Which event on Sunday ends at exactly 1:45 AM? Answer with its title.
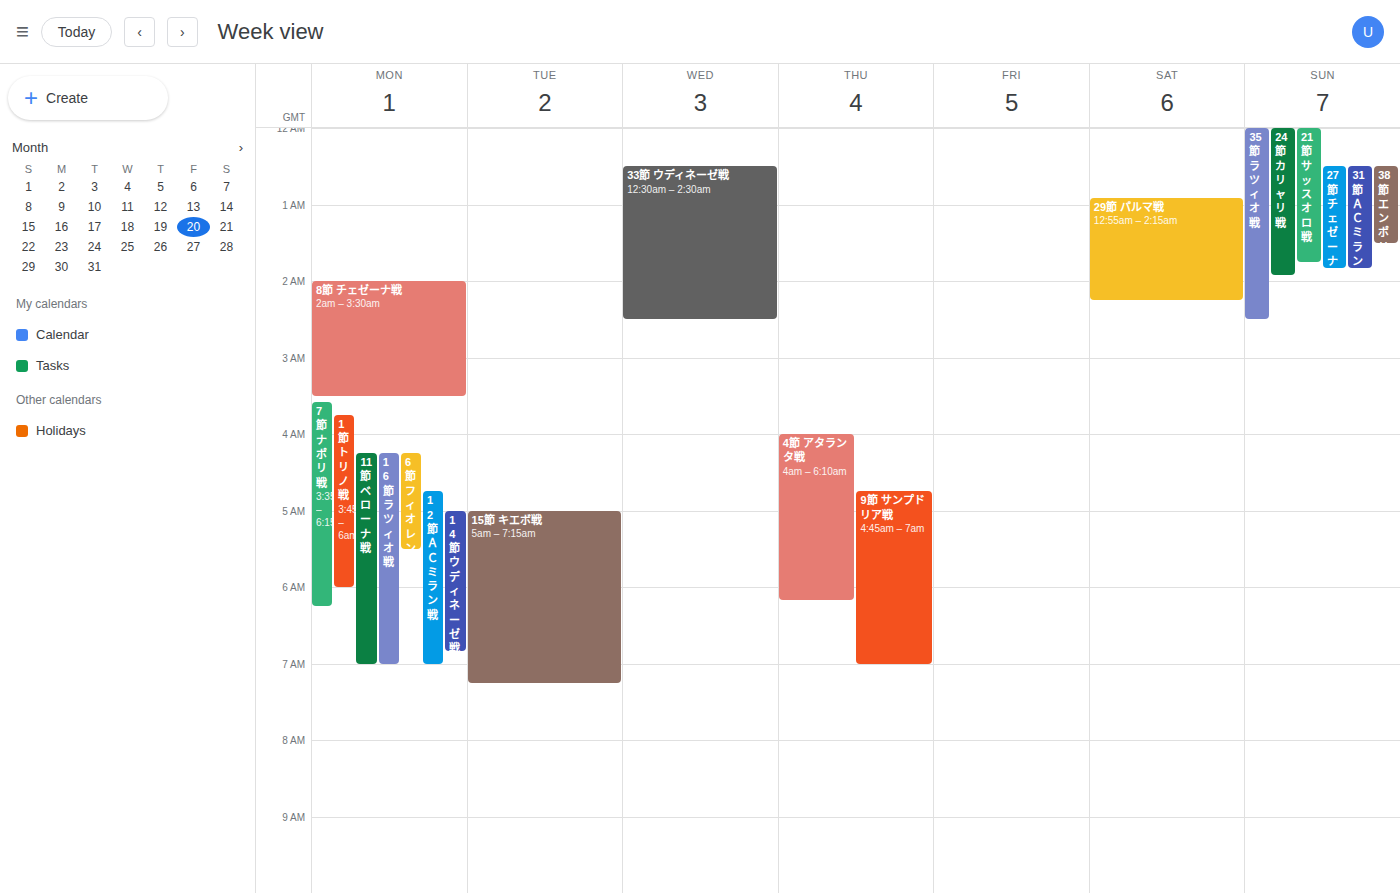
"21節 サッスオロ戦"